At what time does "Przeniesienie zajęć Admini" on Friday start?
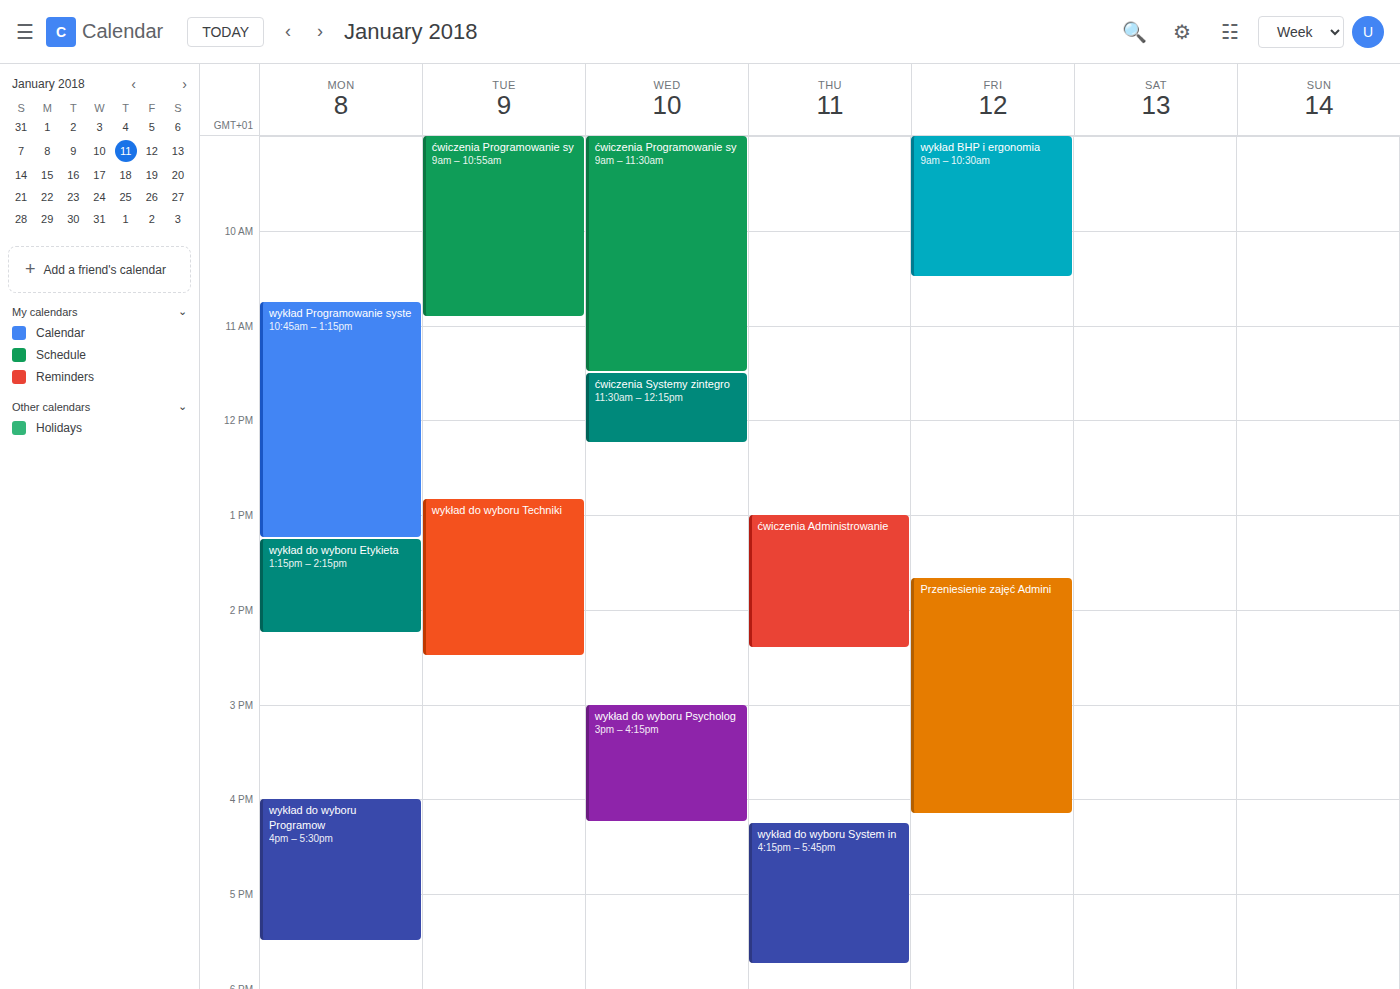
1:40 PM